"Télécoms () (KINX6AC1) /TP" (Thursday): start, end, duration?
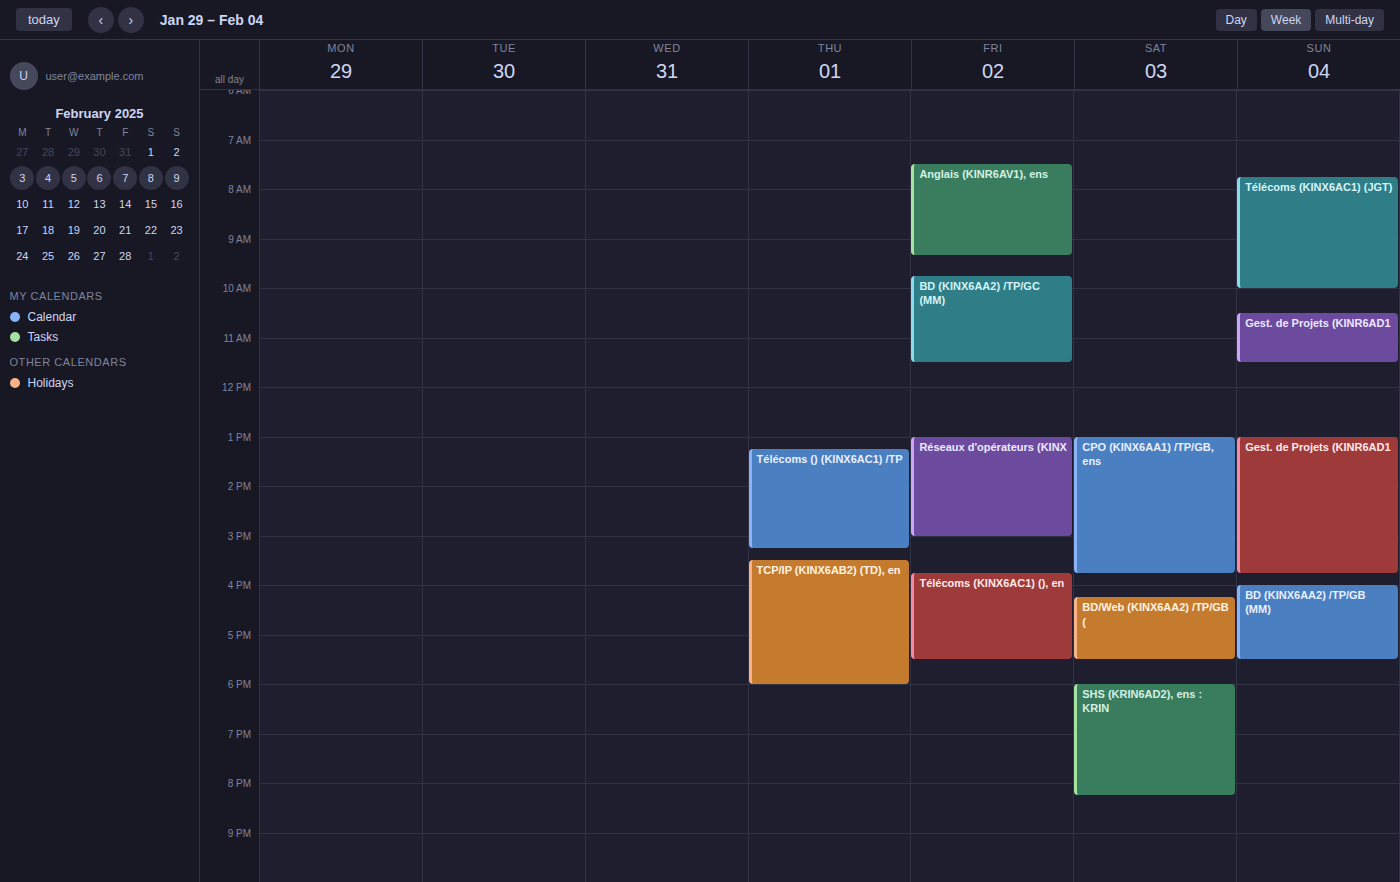
1:15 PM to 3:15 PM, 2 hours